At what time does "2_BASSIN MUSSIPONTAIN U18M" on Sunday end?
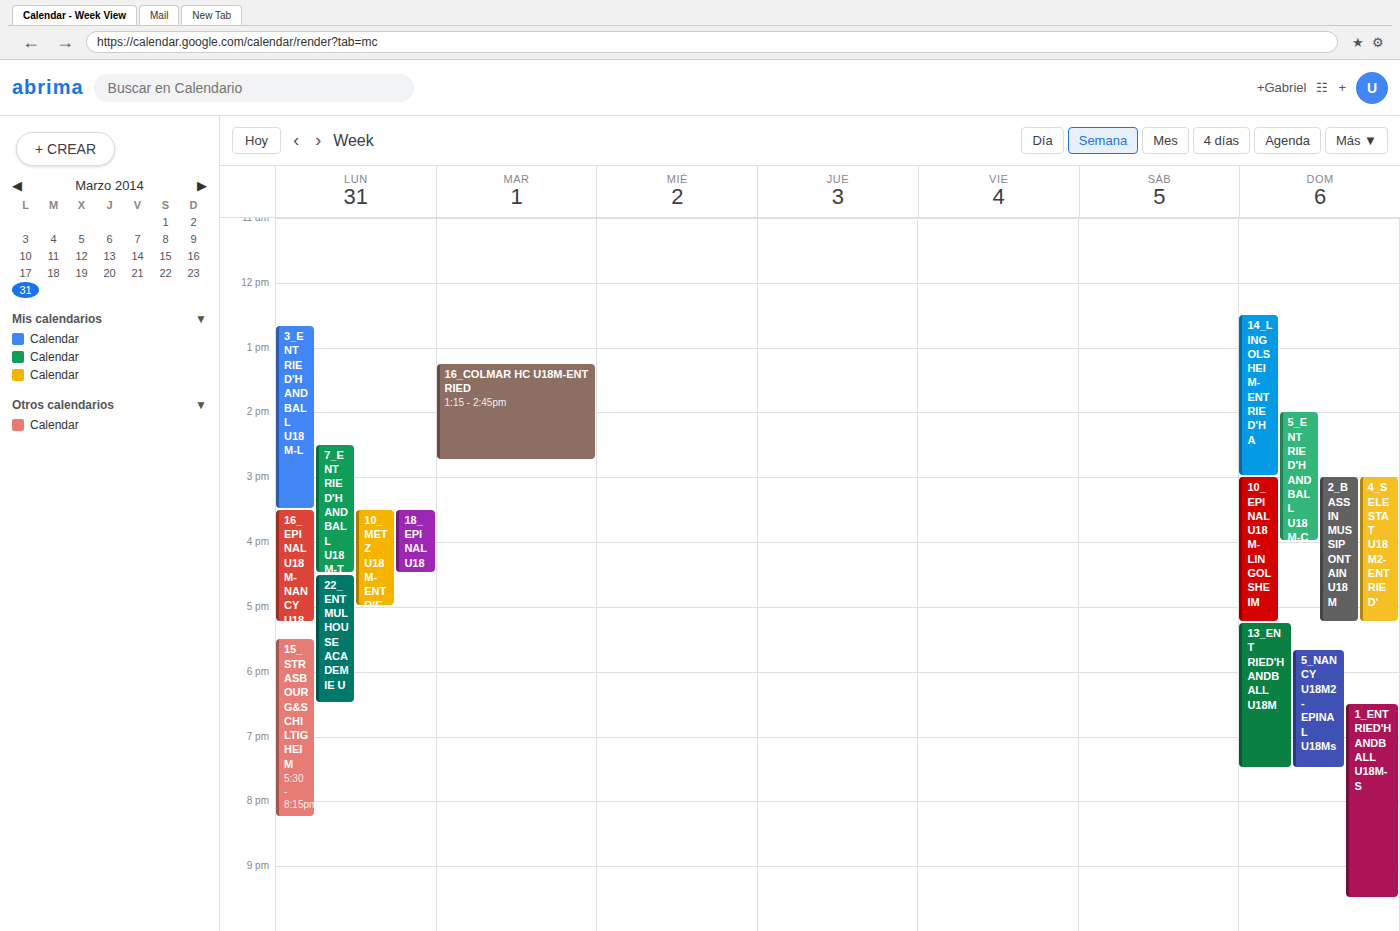
5:15 PM